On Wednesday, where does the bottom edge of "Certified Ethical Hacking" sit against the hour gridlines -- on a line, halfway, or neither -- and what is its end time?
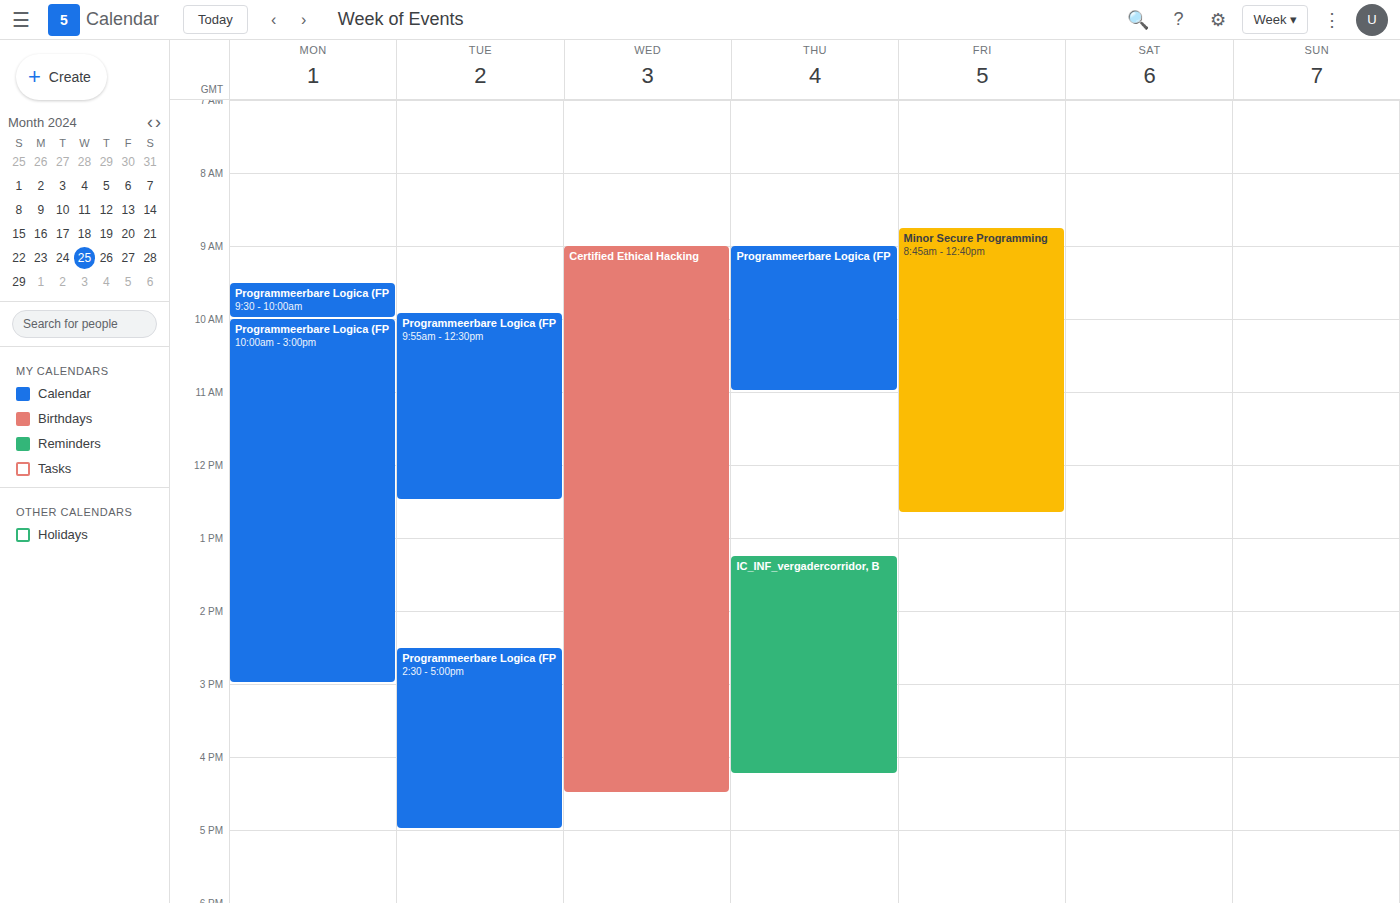
4:30 PM -- halfway between the 4 PM and 5 PM lines.